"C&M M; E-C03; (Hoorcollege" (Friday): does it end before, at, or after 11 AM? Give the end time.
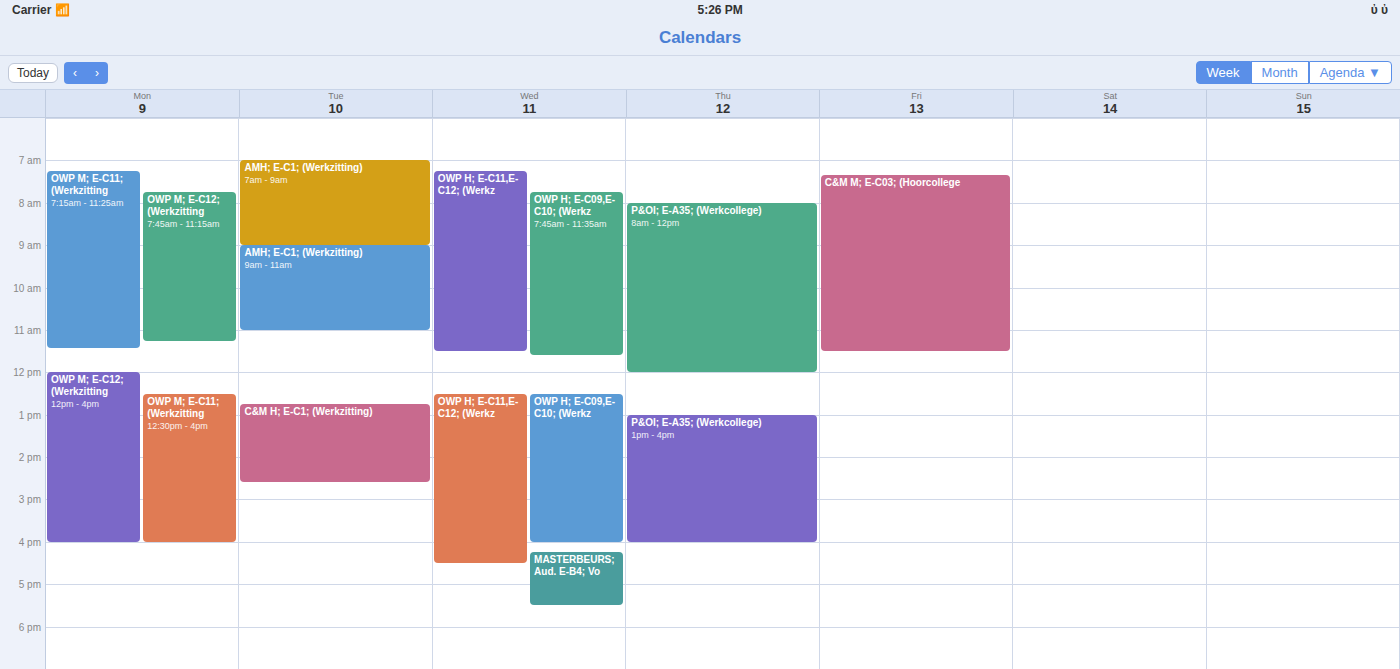
11:30 AM -- after 11 AM, 30 minutes below the 11 AM line.